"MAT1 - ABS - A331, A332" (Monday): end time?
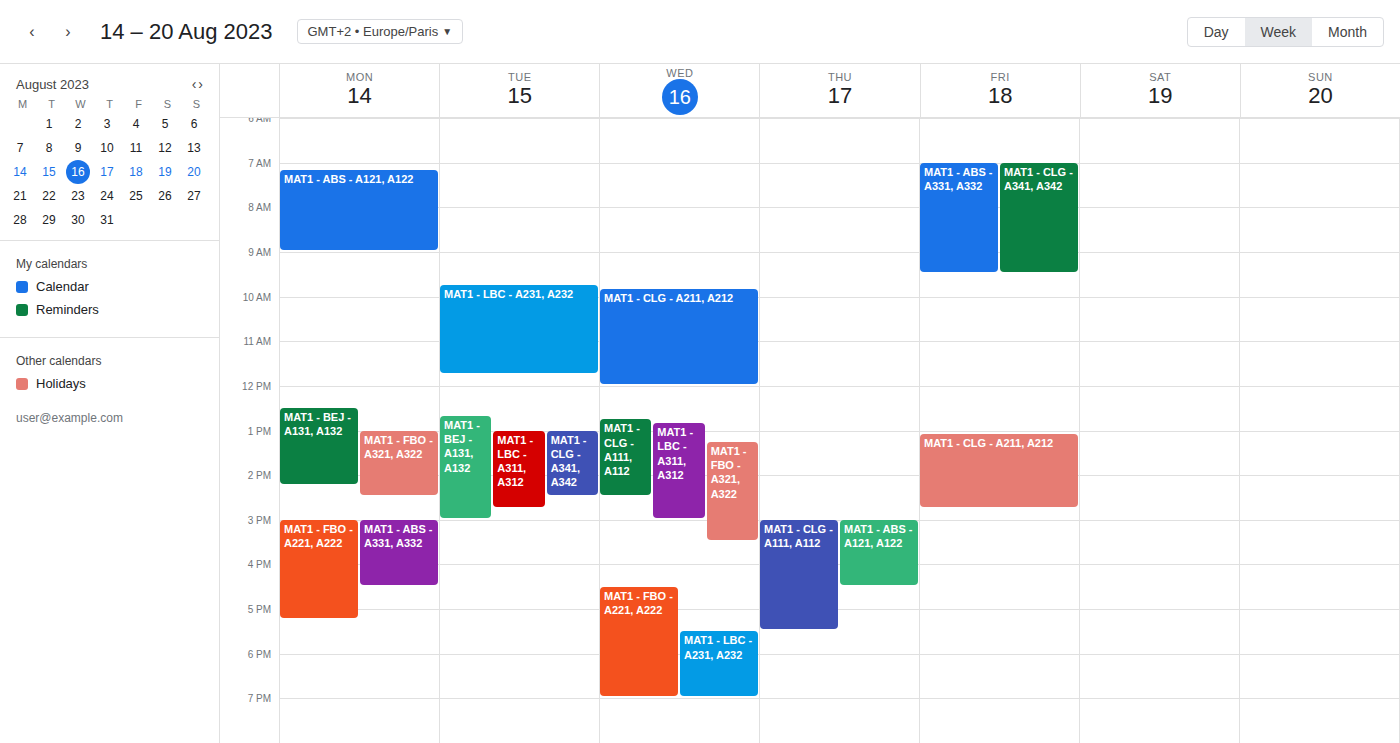
4:30 PM